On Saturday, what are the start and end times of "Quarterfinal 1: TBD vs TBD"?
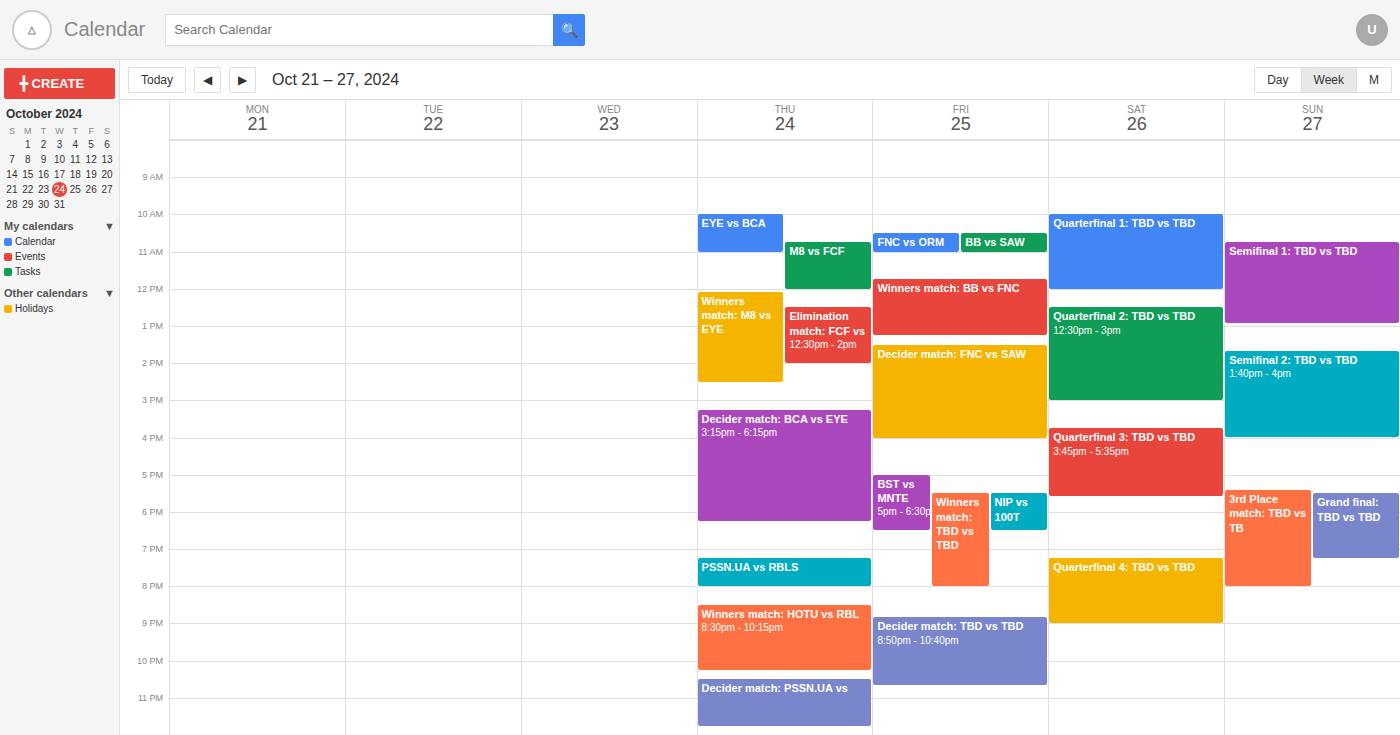
10:00 AM to 12:00 PM